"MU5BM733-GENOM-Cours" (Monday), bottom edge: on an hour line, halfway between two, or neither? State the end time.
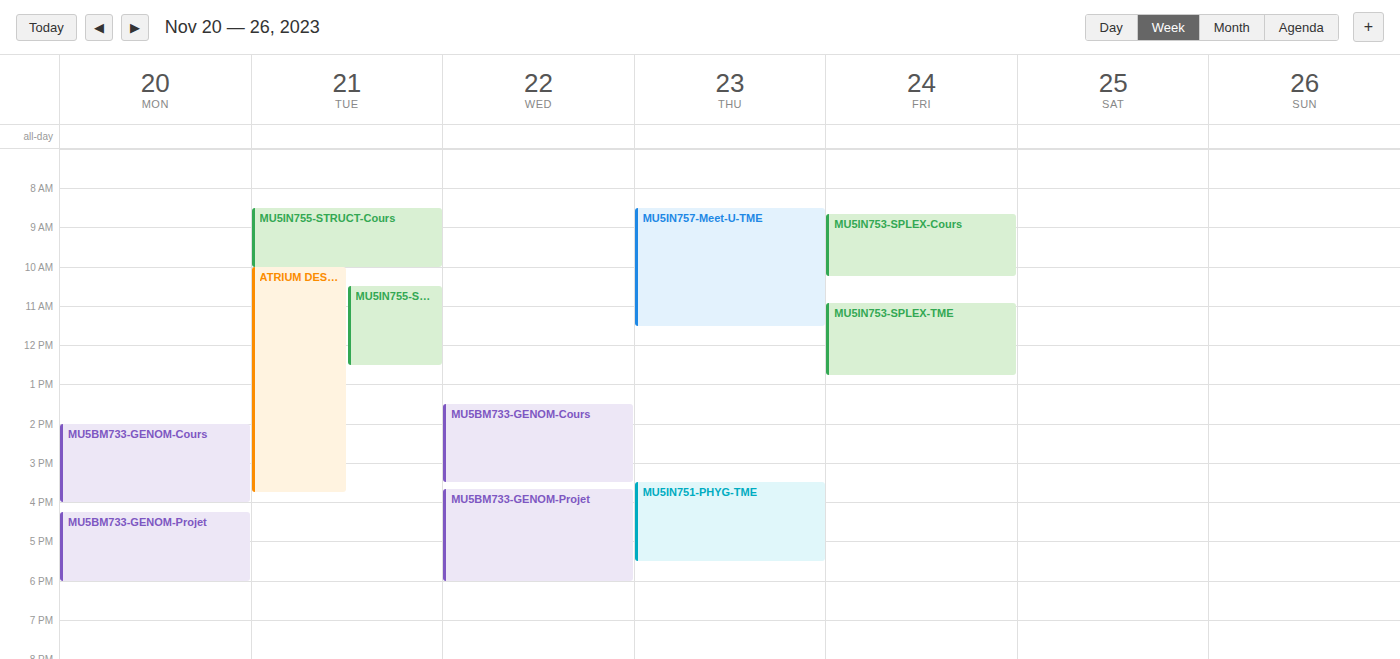
4:00 PM -- exactly on the 4 PM line.